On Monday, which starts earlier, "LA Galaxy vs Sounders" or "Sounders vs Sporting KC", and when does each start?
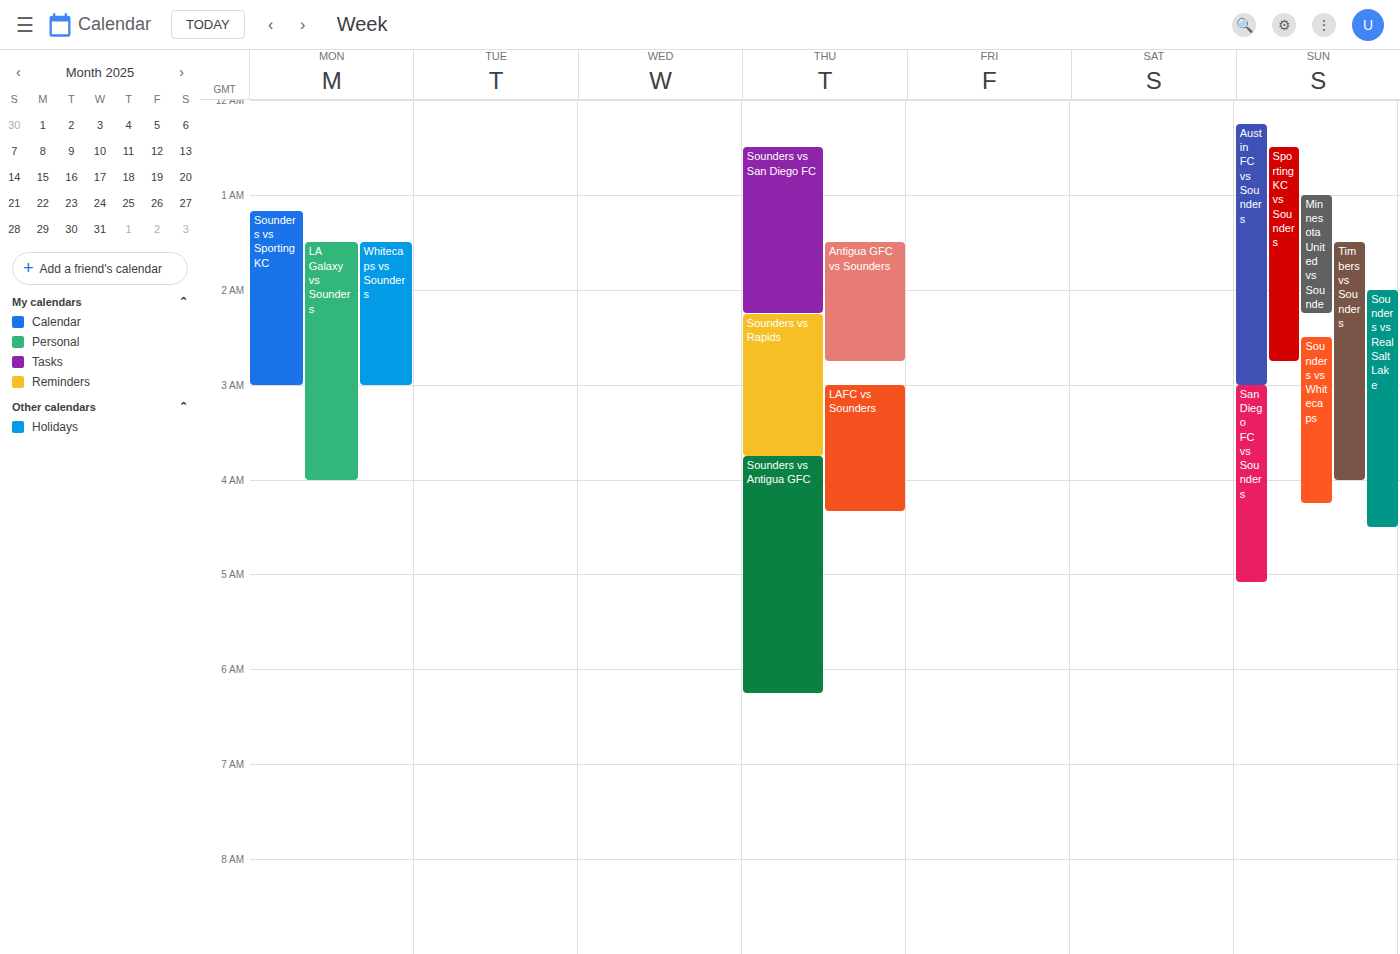
"Sounders vs Sporting KC" 1:10 AM; "LA Galaxy vs Sounders" 1:30 AM.